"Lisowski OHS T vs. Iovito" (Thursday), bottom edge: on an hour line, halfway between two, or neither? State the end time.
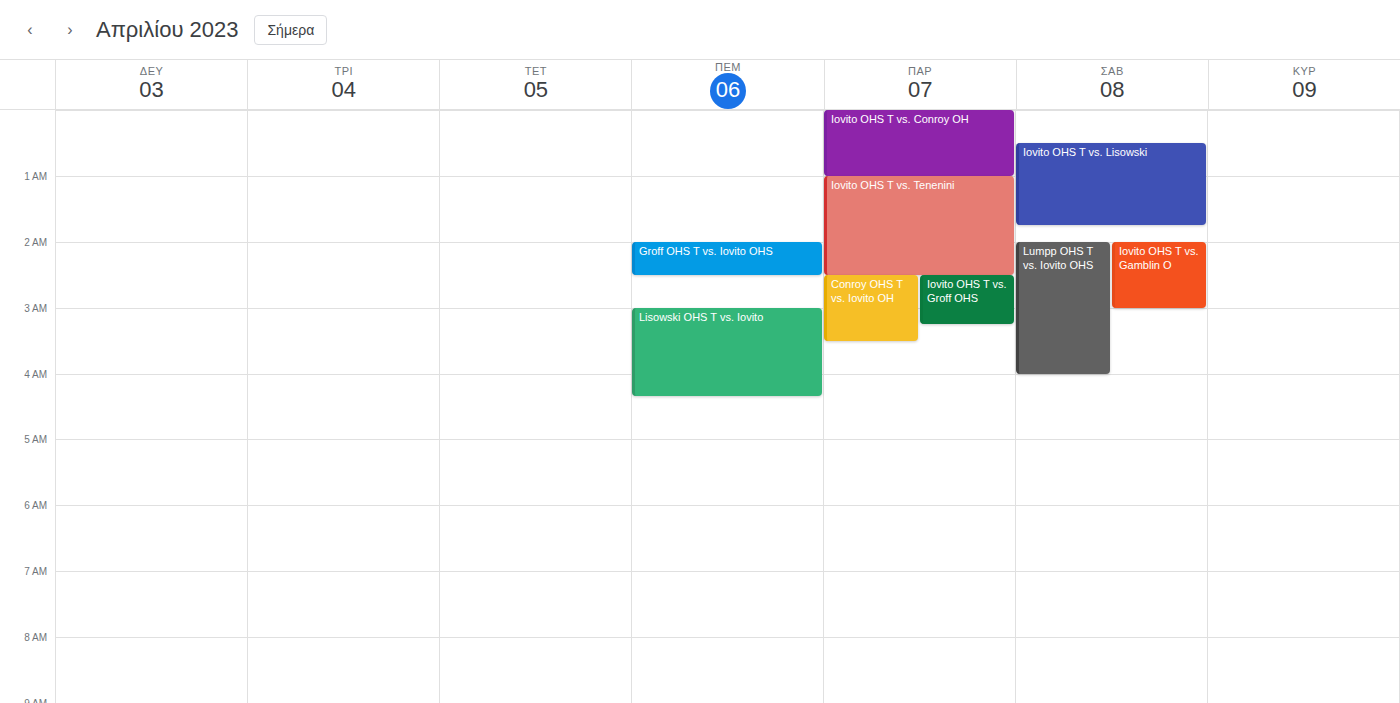
4:20 AM -- neither: 20 minutes below the 4 AM line and 40 minutes above the 5 AM line.